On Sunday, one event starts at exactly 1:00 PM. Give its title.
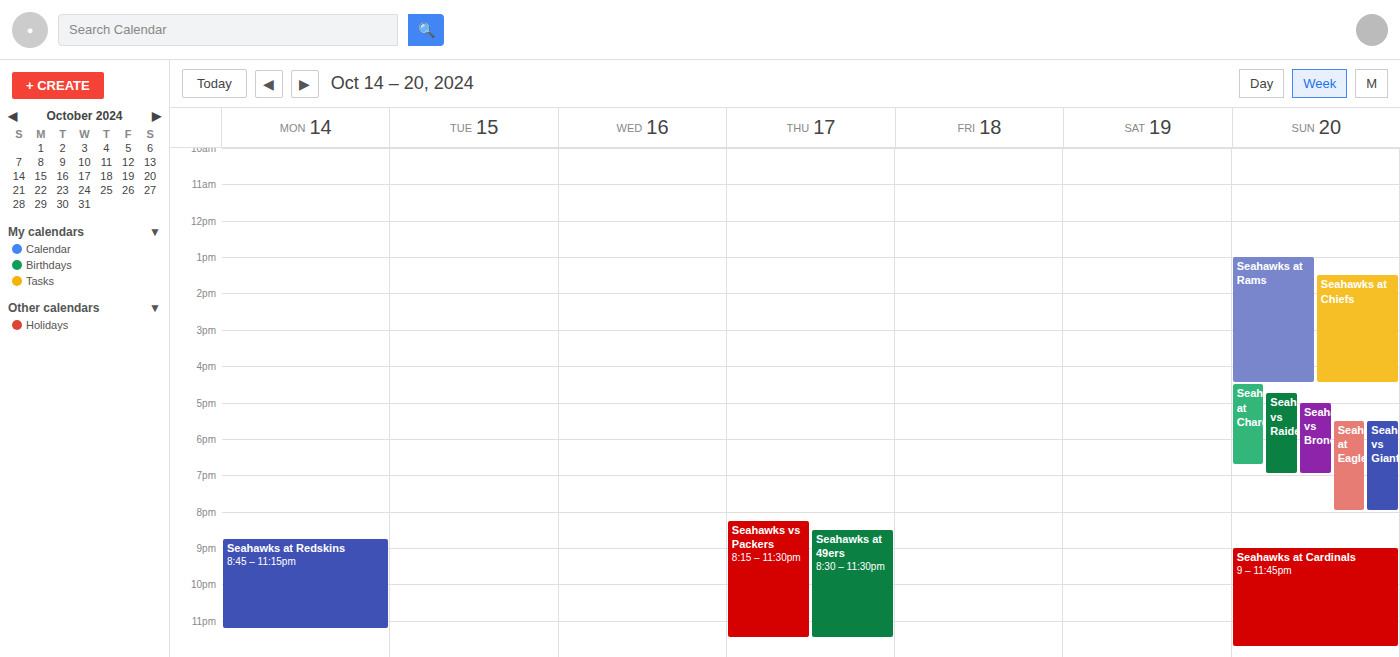
"Seahawks at Rams"